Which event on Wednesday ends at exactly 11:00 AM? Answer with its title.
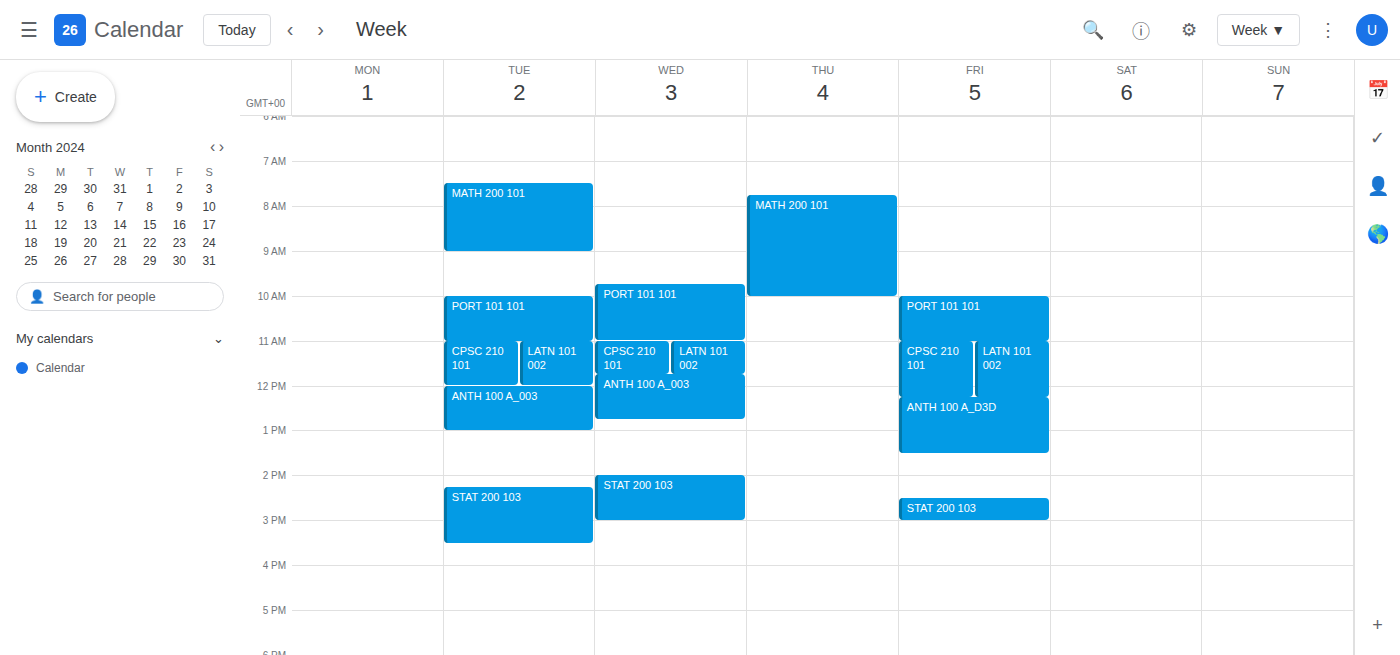
"PORT 101 101"